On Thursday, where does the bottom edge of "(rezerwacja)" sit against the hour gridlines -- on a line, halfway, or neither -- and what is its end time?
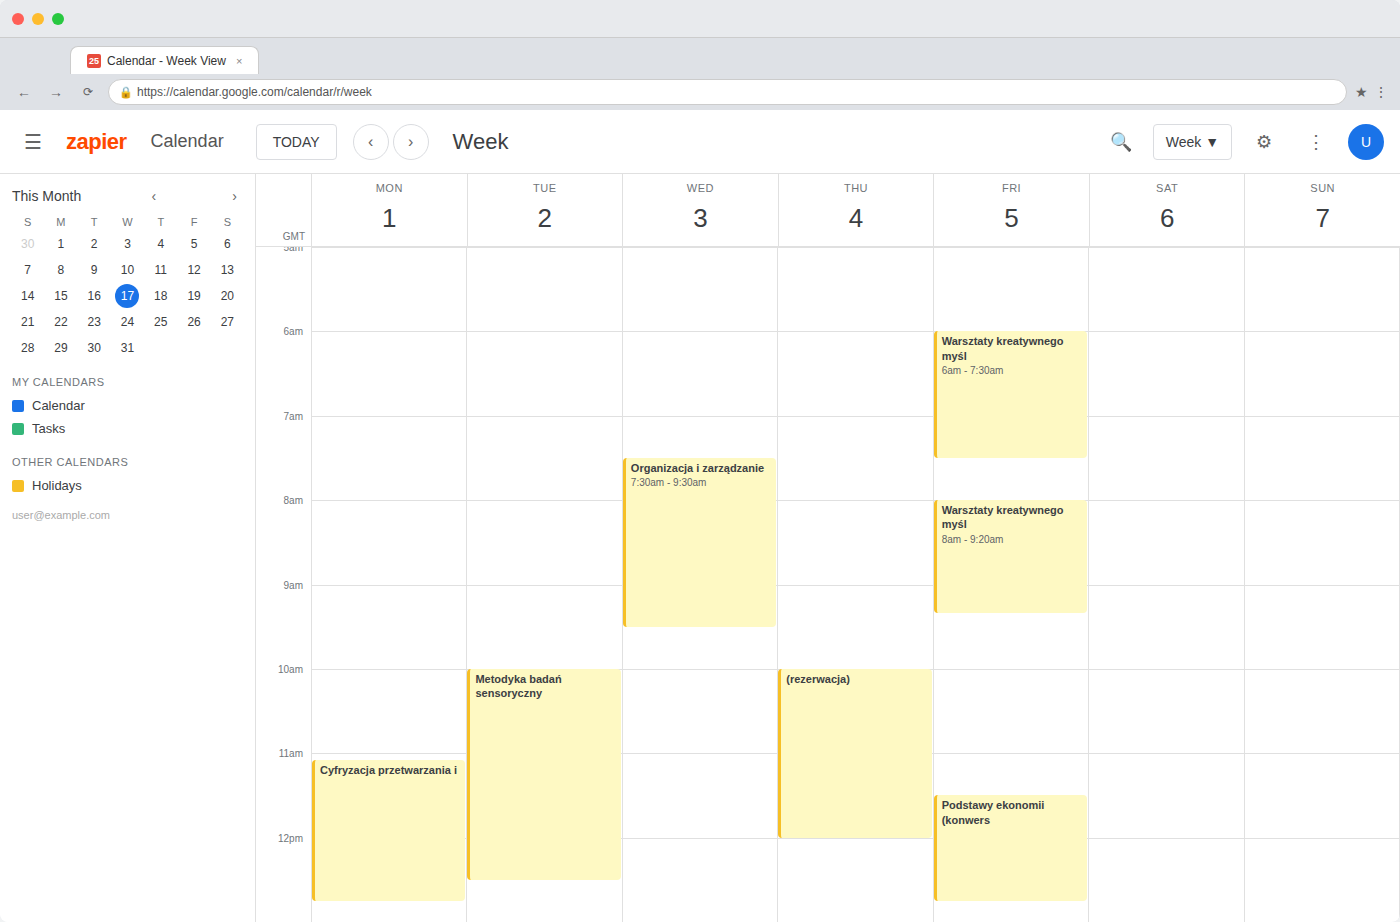
12:00 PM -- exactly on the 12 PM line.